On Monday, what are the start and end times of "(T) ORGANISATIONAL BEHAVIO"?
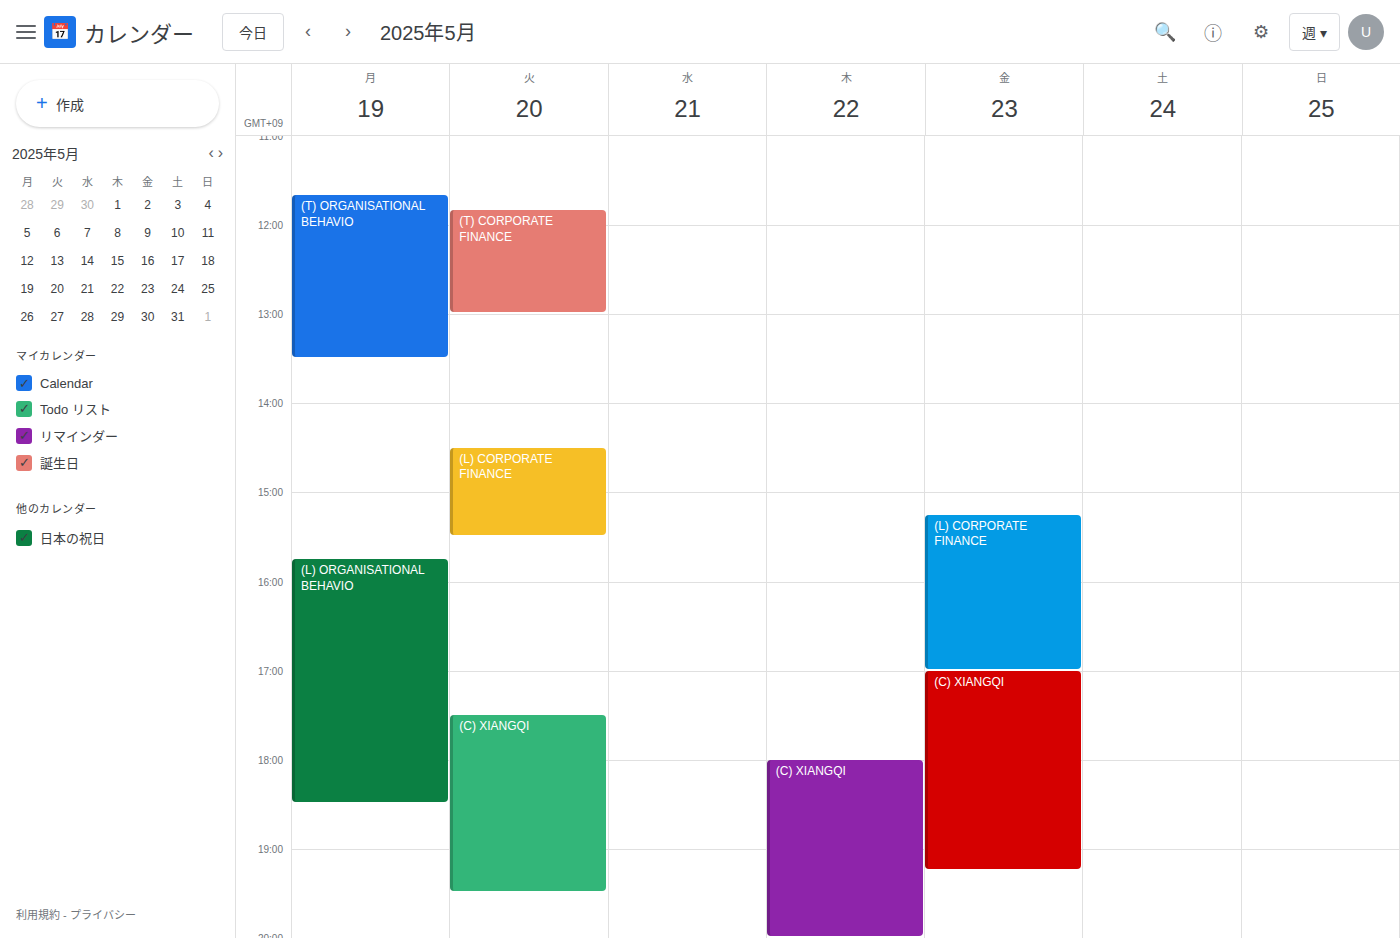
11:40 AM to 1:30 PM